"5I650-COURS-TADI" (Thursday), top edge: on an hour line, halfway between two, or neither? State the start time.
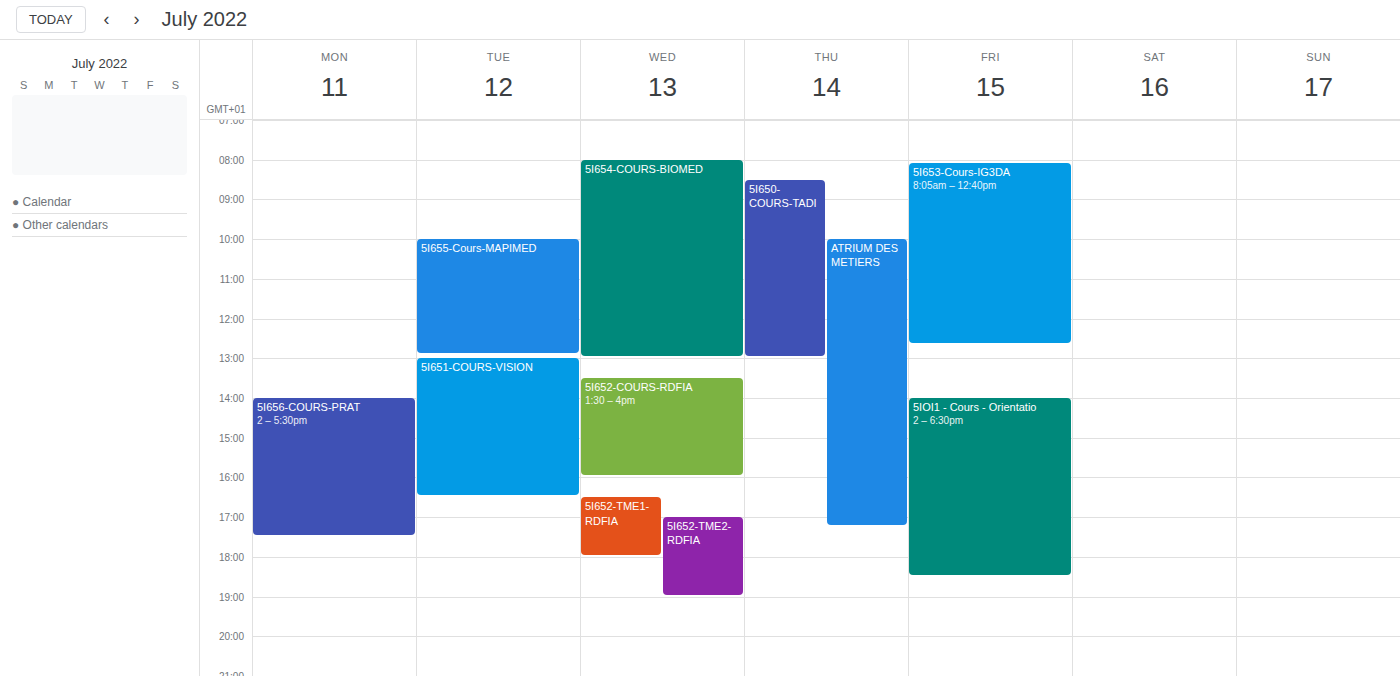
08:30 -- halfway between the 08:00 and 09:00 lines.